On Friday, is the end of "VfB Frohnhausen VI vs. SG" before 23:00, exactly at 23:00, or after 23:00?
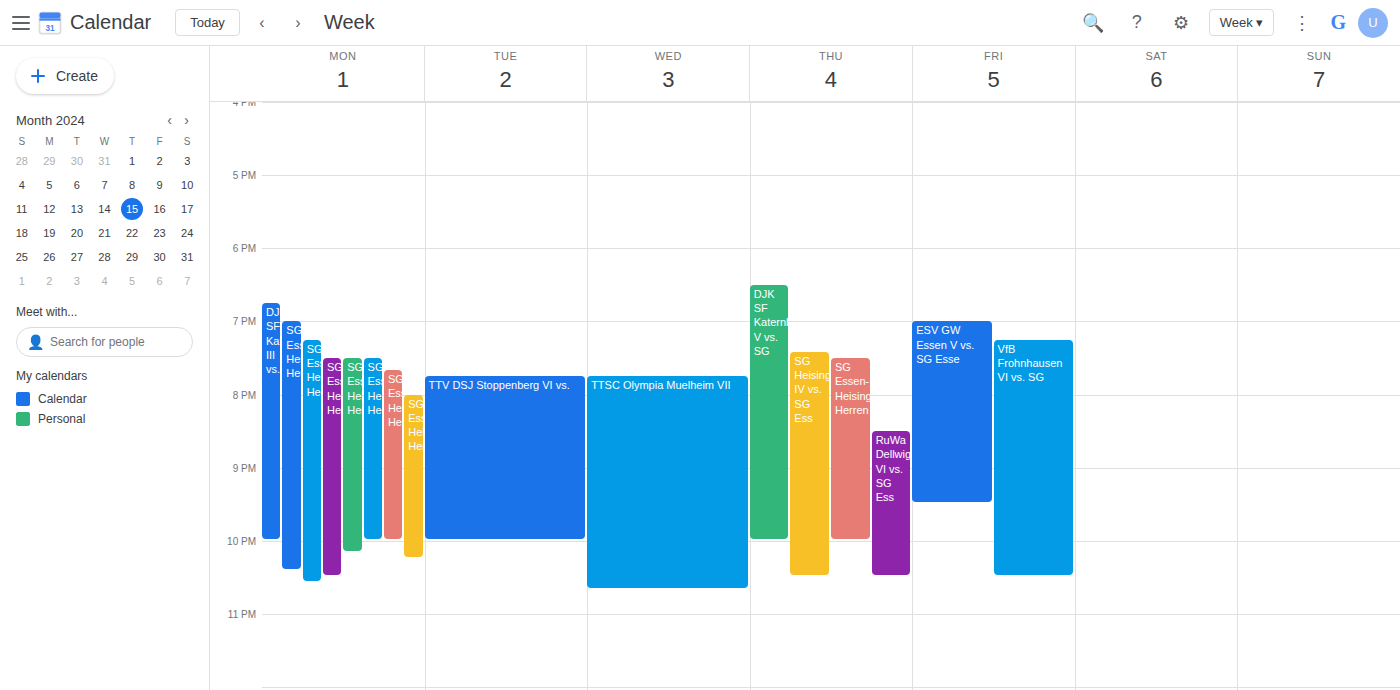
22:30 -- before 23:00, 30 minutes above the 23:00 line.